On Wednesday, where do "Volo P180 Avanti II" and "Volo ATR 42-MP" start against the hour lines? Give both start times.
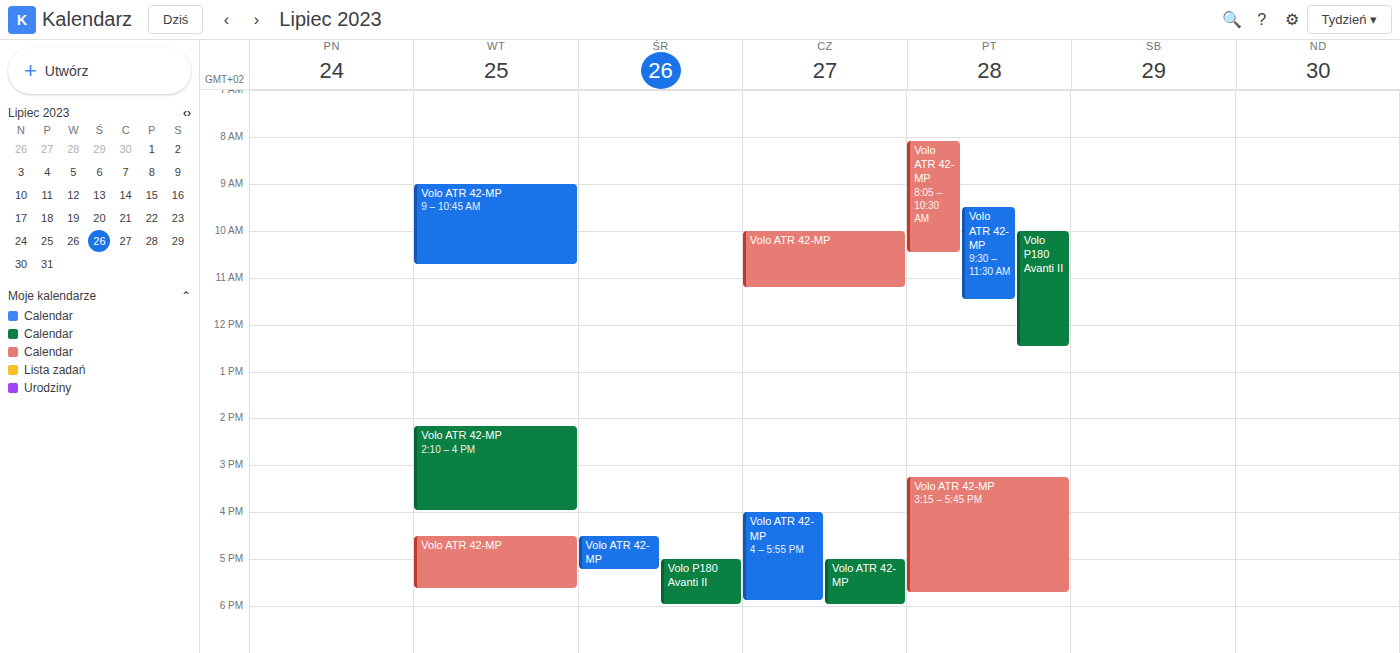
"Volo P180 Avanti II": 5:00 PM, exactly on the 5 PM line. "Volo ATR 42-MP": 4:30 PM, halfway between the 4 PM and 5 PM lines.